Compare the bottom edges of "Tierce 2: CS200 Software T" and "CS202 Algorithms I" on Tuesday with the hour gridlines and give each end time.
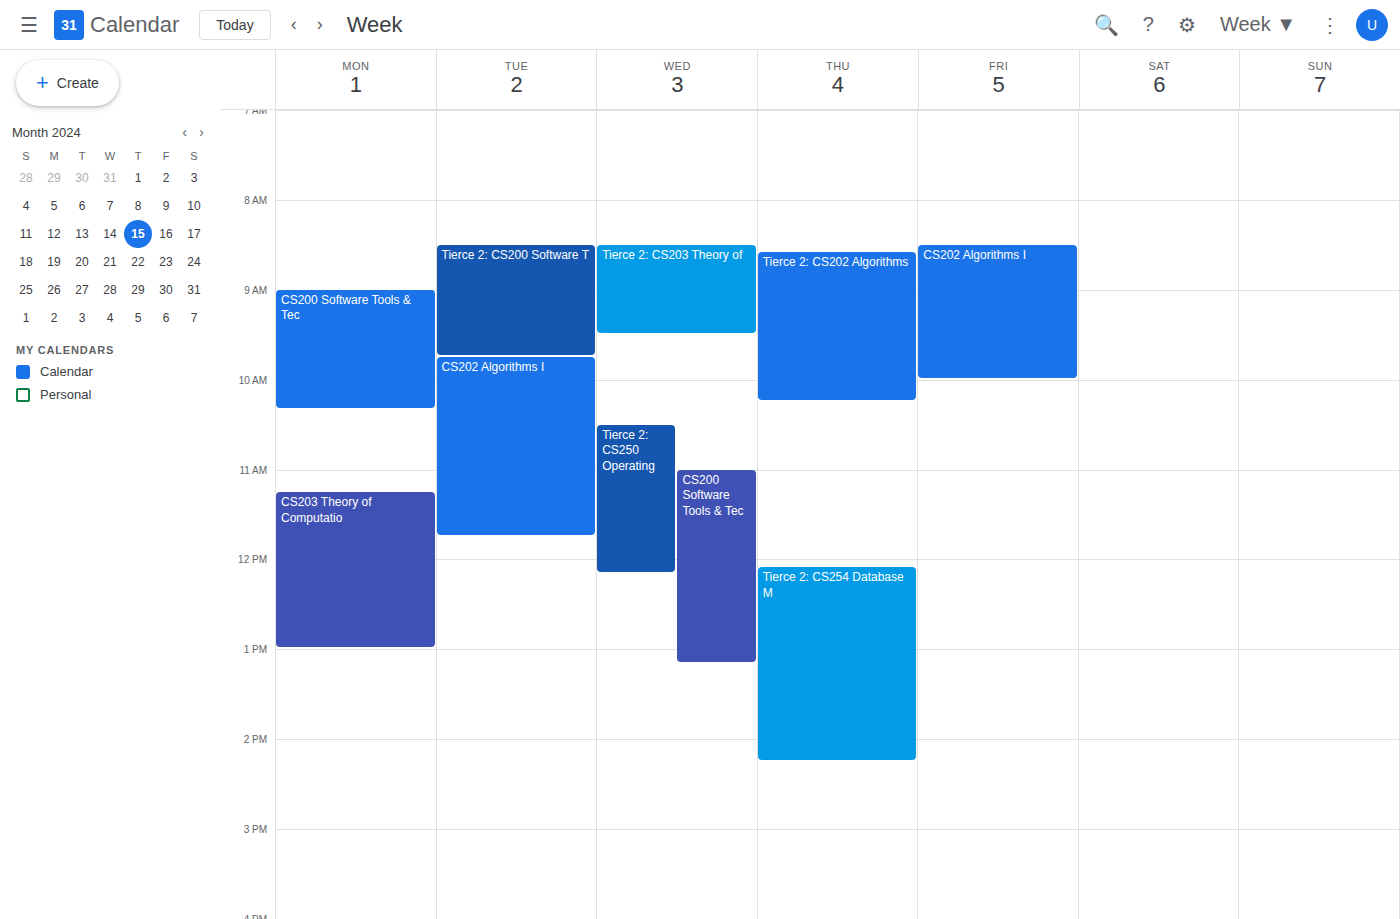
"Tierce 2: CS200 Software T": 9:45 AM, neither: three quarters of the way from the 9 AM line to the 10 AM line. "CS202 Algorithms I": 11:45 AM, neither: three quarters of the way from the 11 AM line to the 12 PM line.